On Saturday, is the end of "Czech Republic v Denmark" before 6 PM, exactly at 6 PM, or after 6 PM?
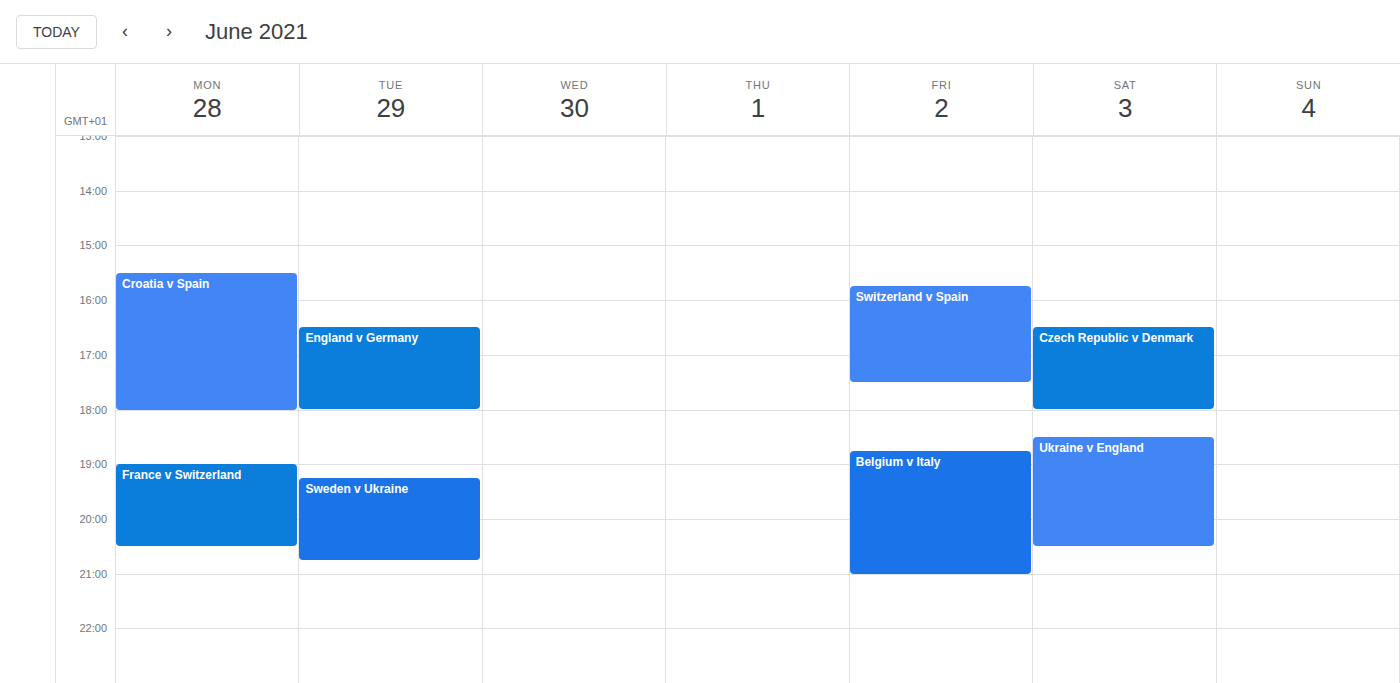
6:00 PM -- exactly at 6 PM, on the 6 PM line.